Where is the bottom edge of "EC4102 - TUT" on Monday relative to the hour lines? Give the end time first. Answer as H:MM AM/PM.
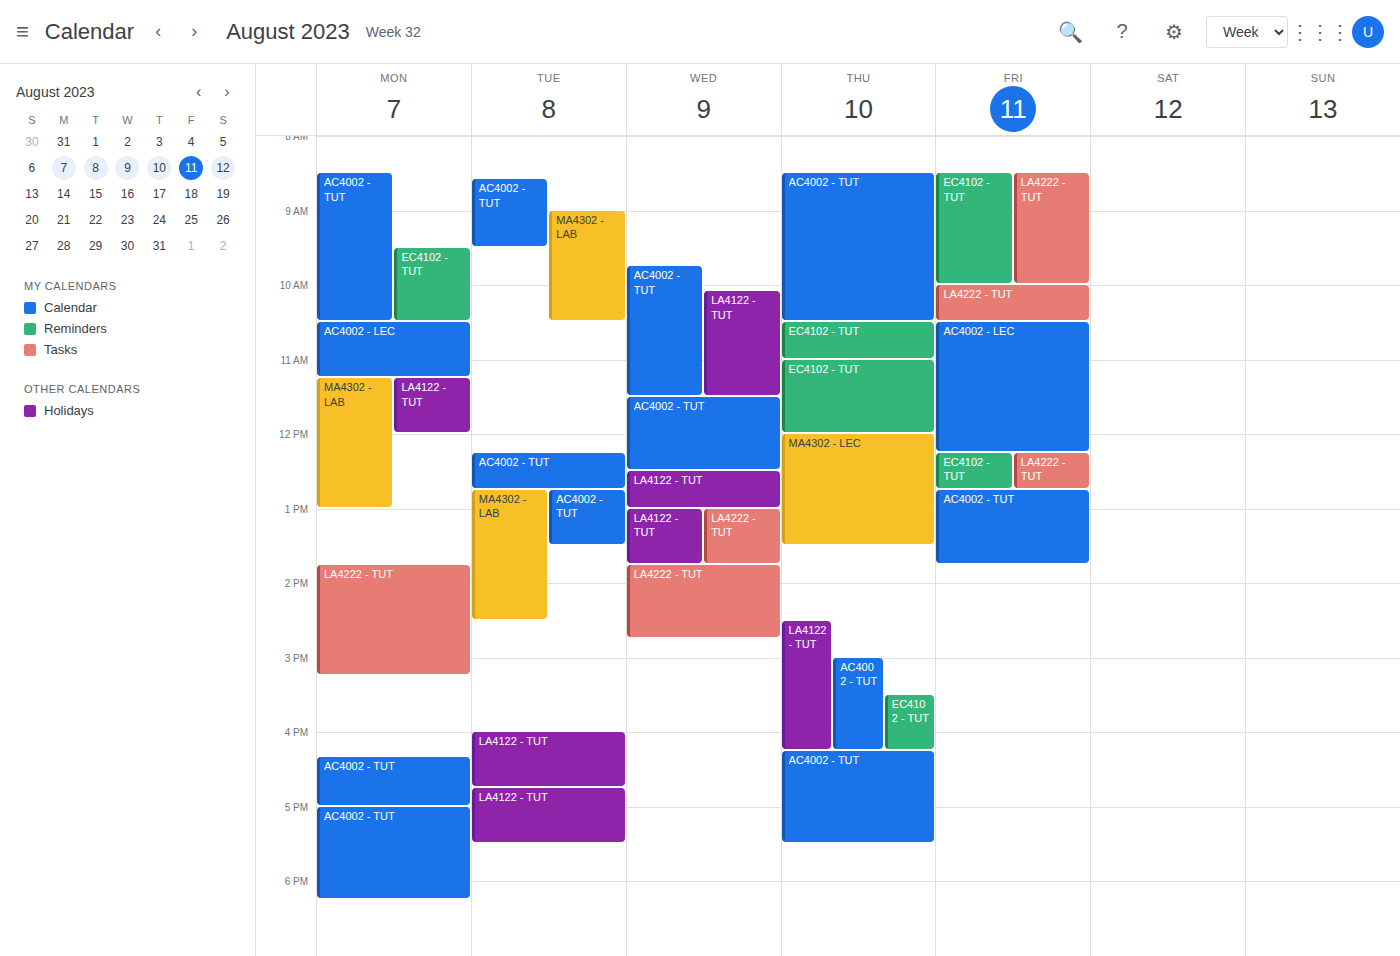
10:30 AM -- halfway between the 10 AM and 11 AM lines.